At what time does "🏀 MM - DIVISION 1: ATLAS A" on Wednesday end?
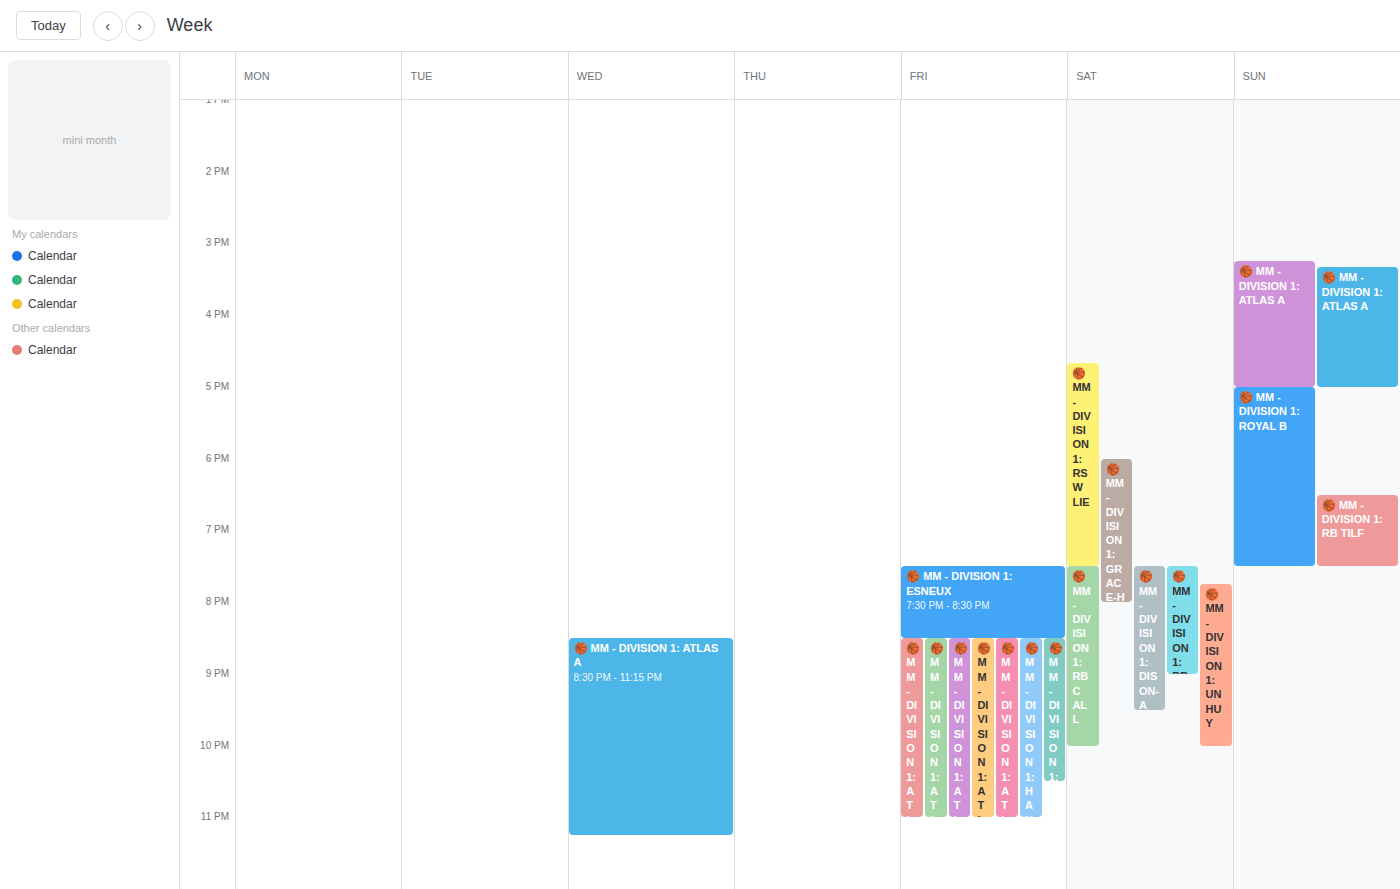
23:15